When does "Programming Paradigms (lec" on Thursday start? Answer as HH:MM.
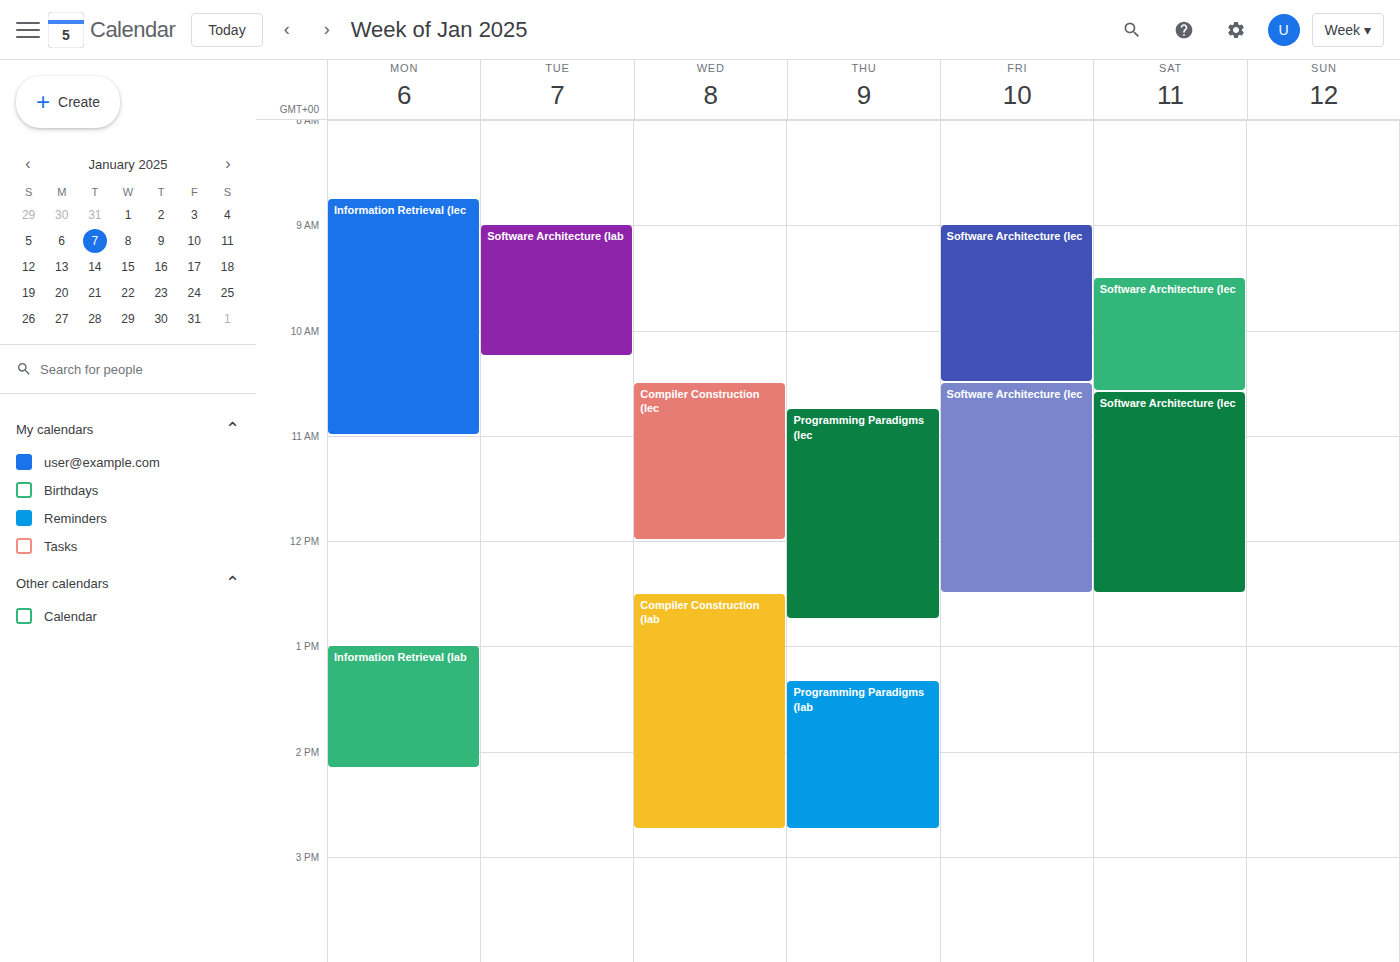
10:45